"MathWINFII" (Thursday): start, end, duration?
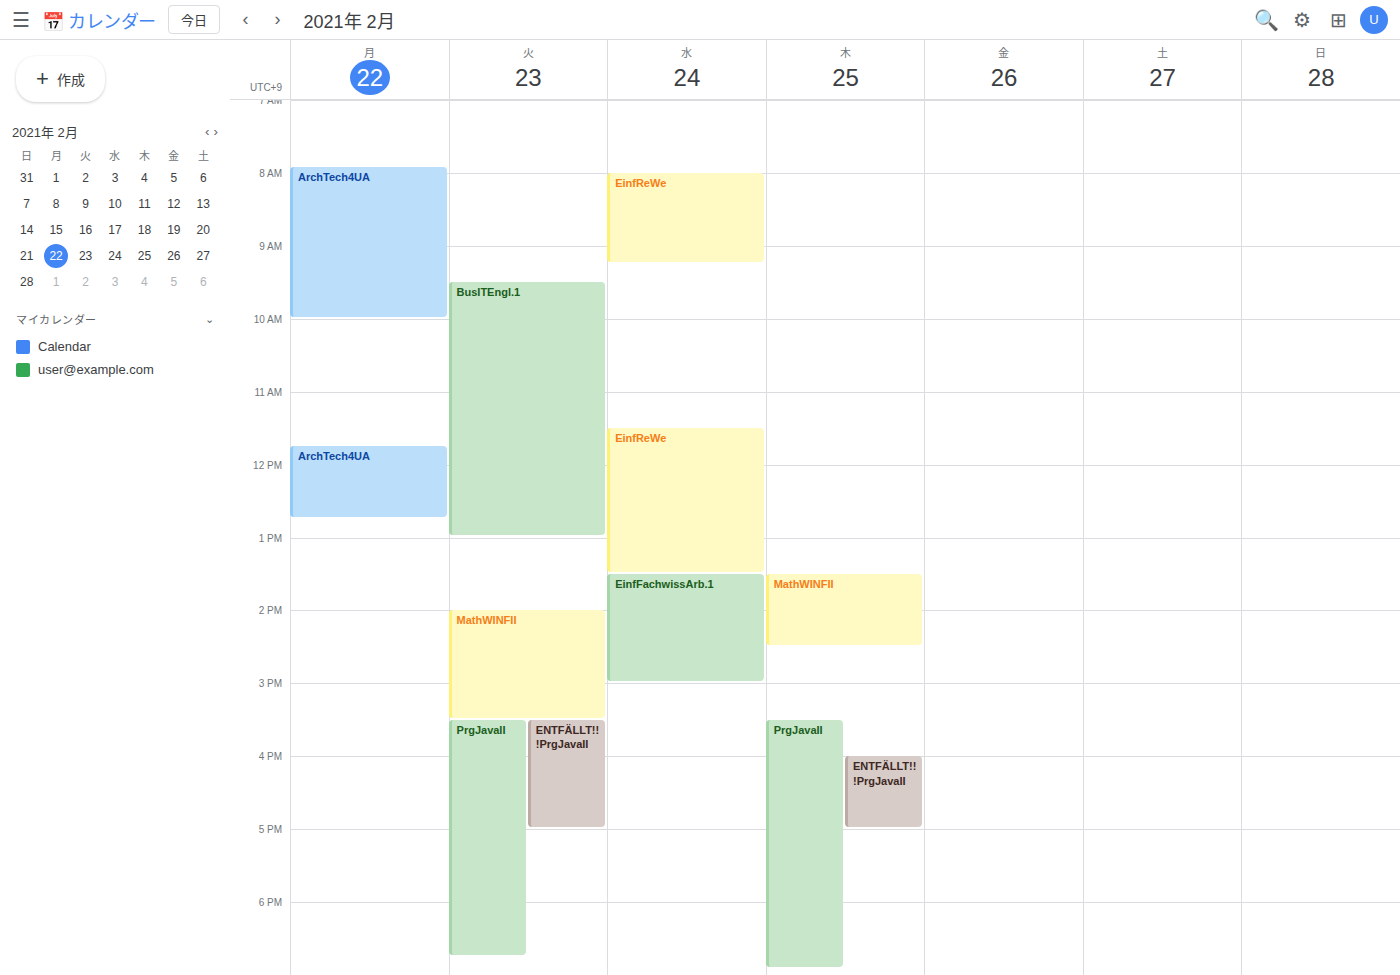
1:30 PM to 2:30 PM, 1 hour